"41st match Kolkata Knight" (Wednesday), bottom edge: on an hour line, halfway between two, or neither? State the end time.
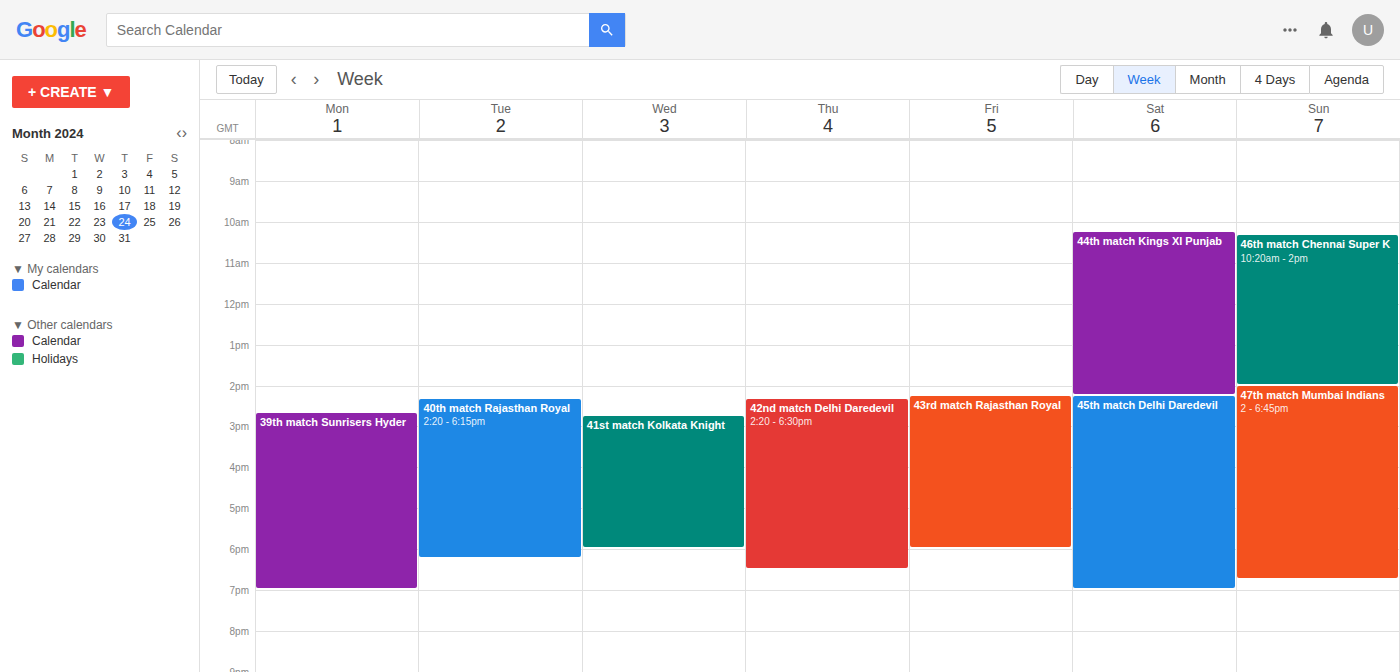
6:00 PM -- exactly on the 6 PM line.